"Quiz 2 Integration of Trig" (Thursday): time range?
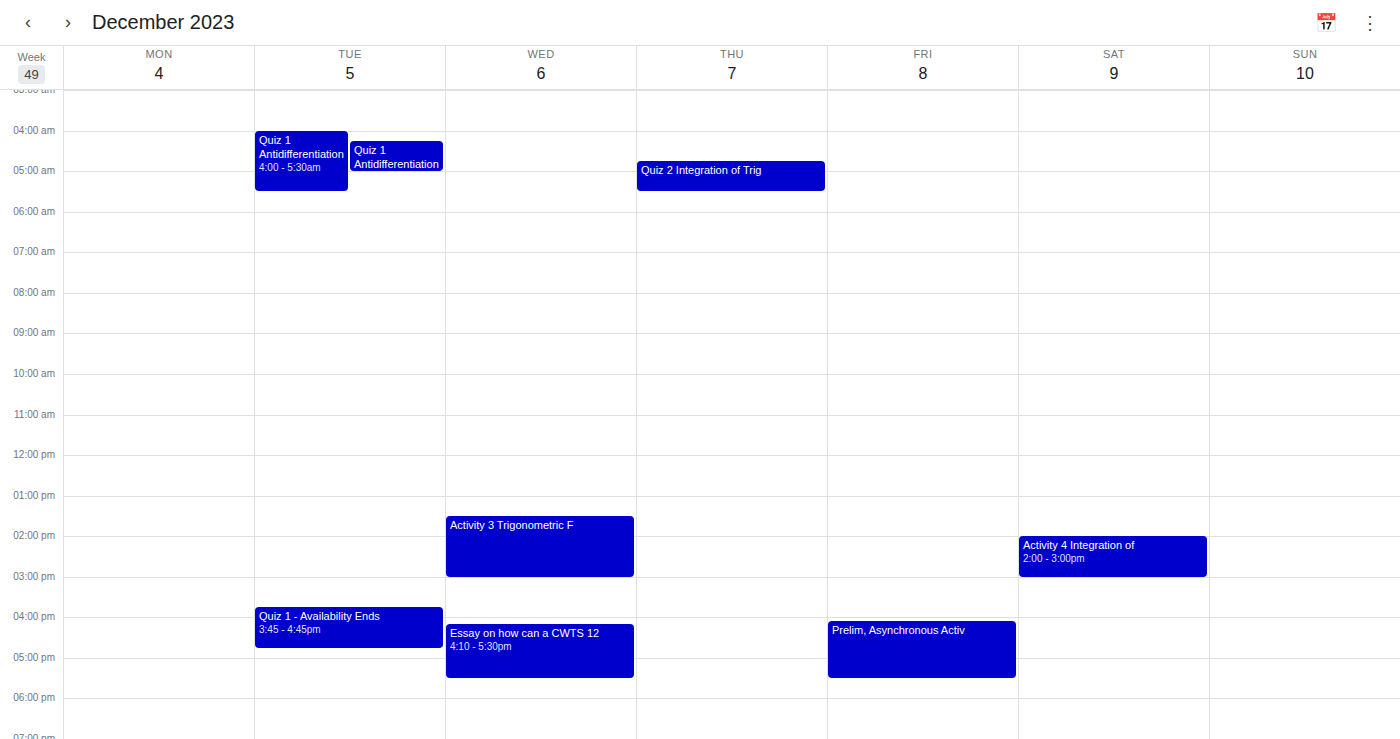
4:45 AM to 5:30 AM